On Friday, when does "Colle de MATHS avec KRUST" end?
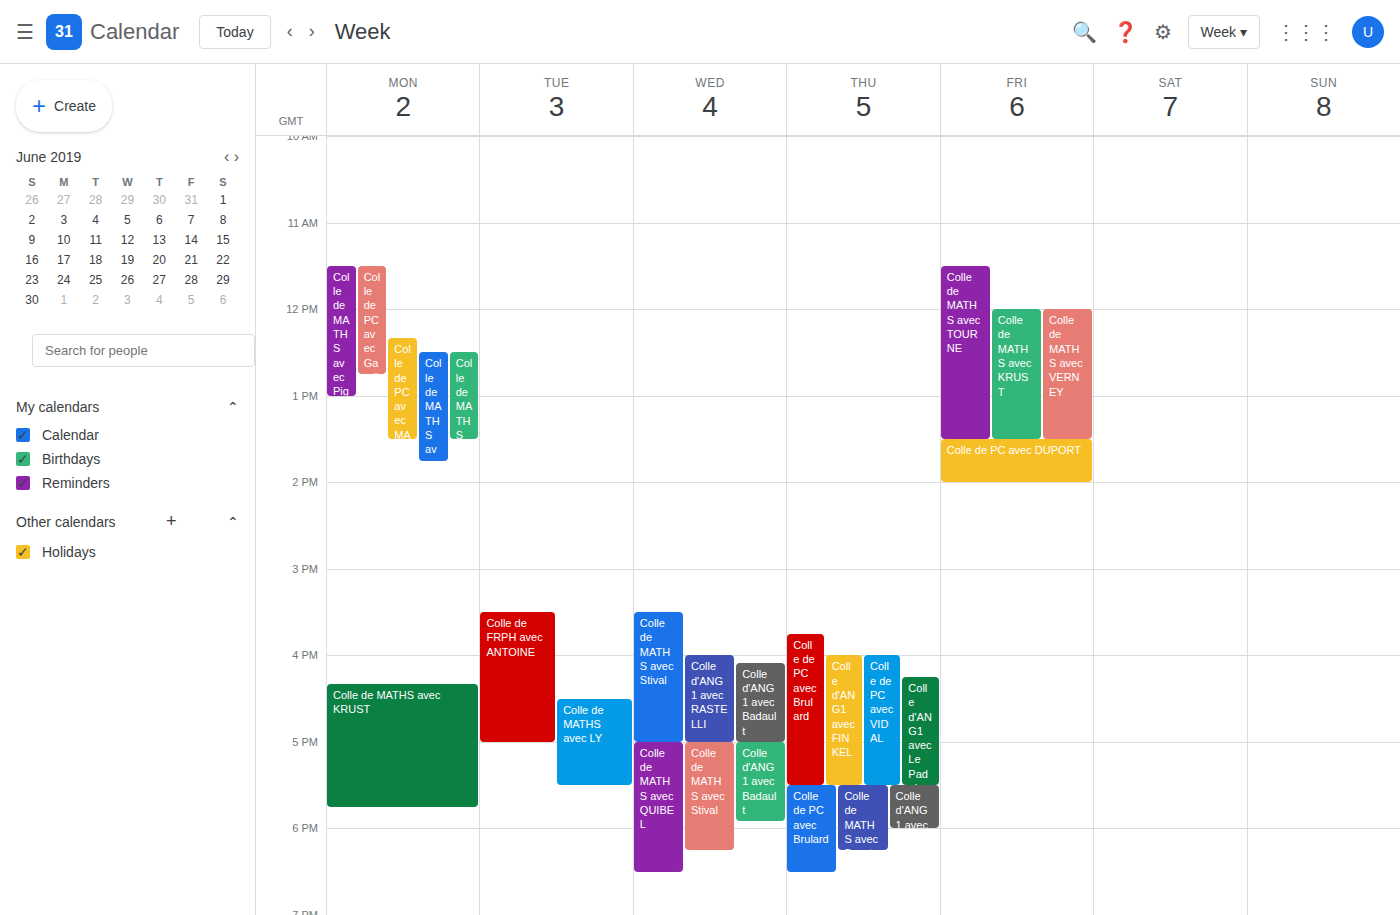
1:30 PM